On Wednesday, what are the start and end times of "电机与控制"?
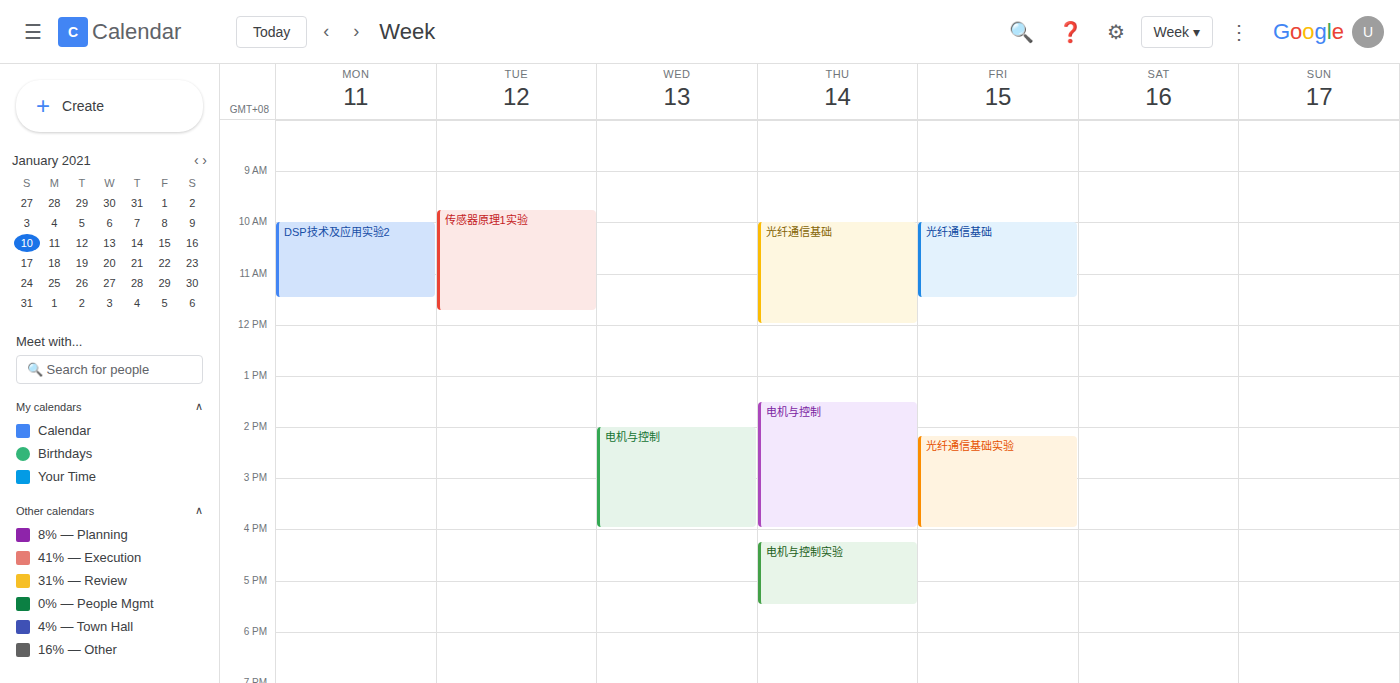
2:00 PM to 4:00 PM